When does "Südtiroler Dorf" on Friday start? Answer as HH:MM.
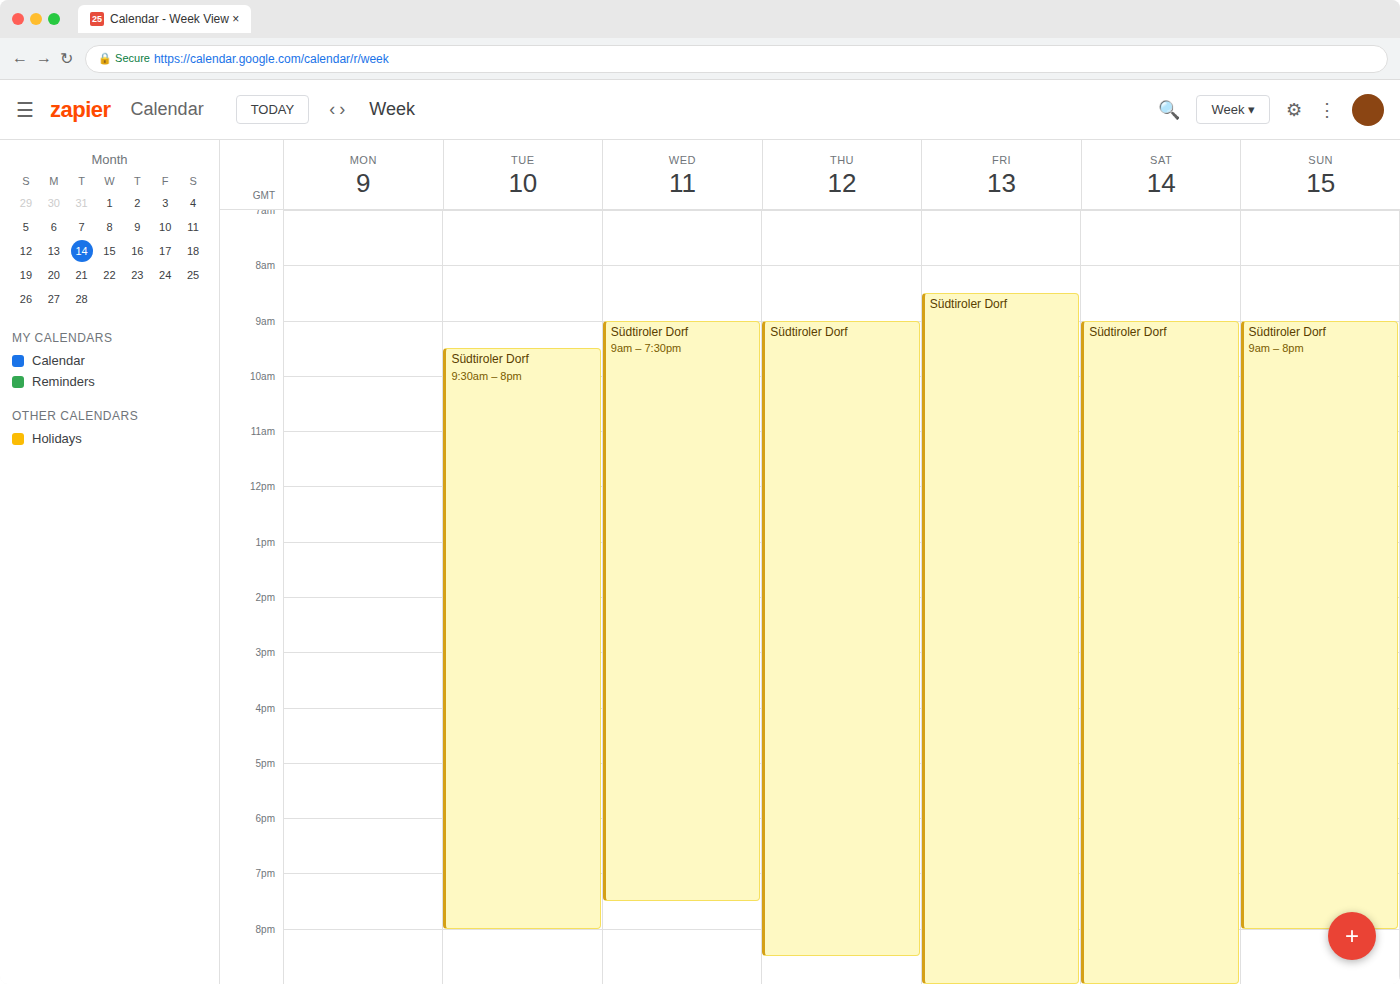
08:30